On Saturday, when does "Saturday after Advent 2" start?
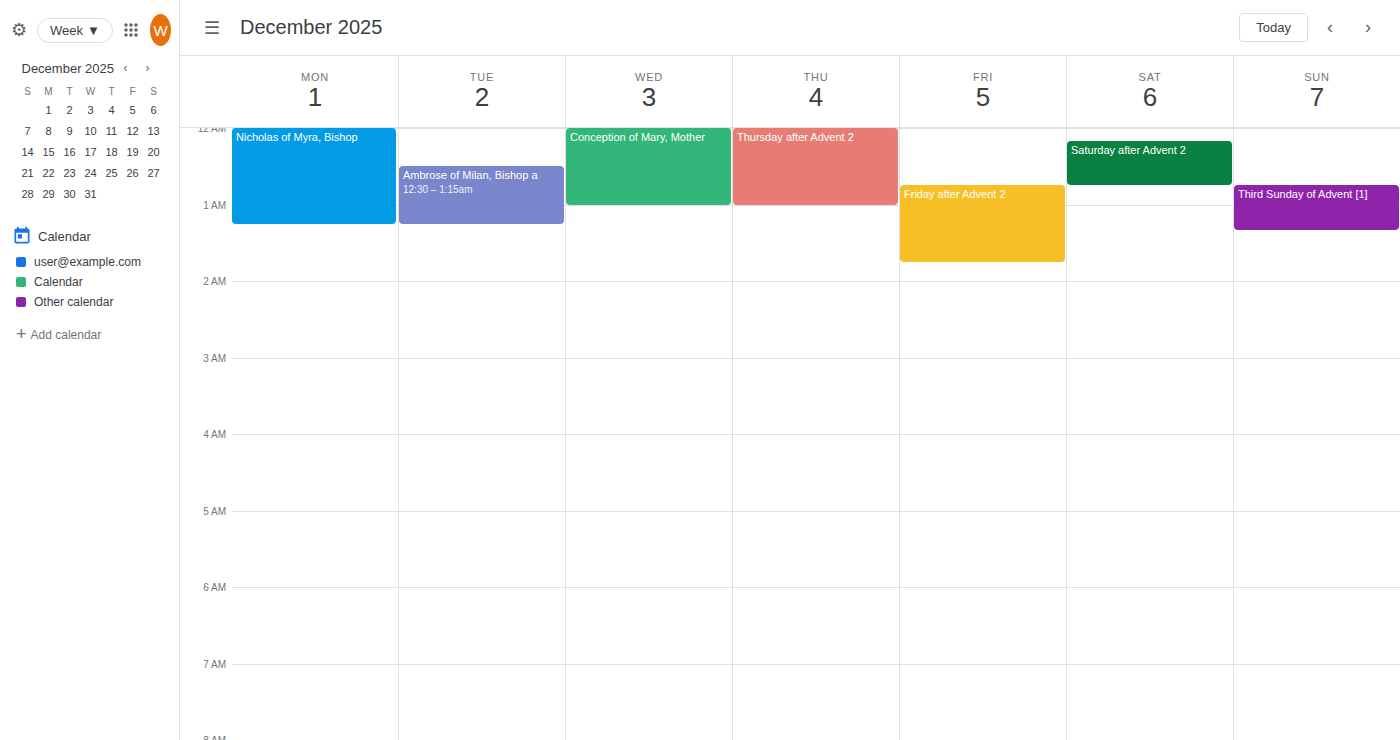
12:10 AM